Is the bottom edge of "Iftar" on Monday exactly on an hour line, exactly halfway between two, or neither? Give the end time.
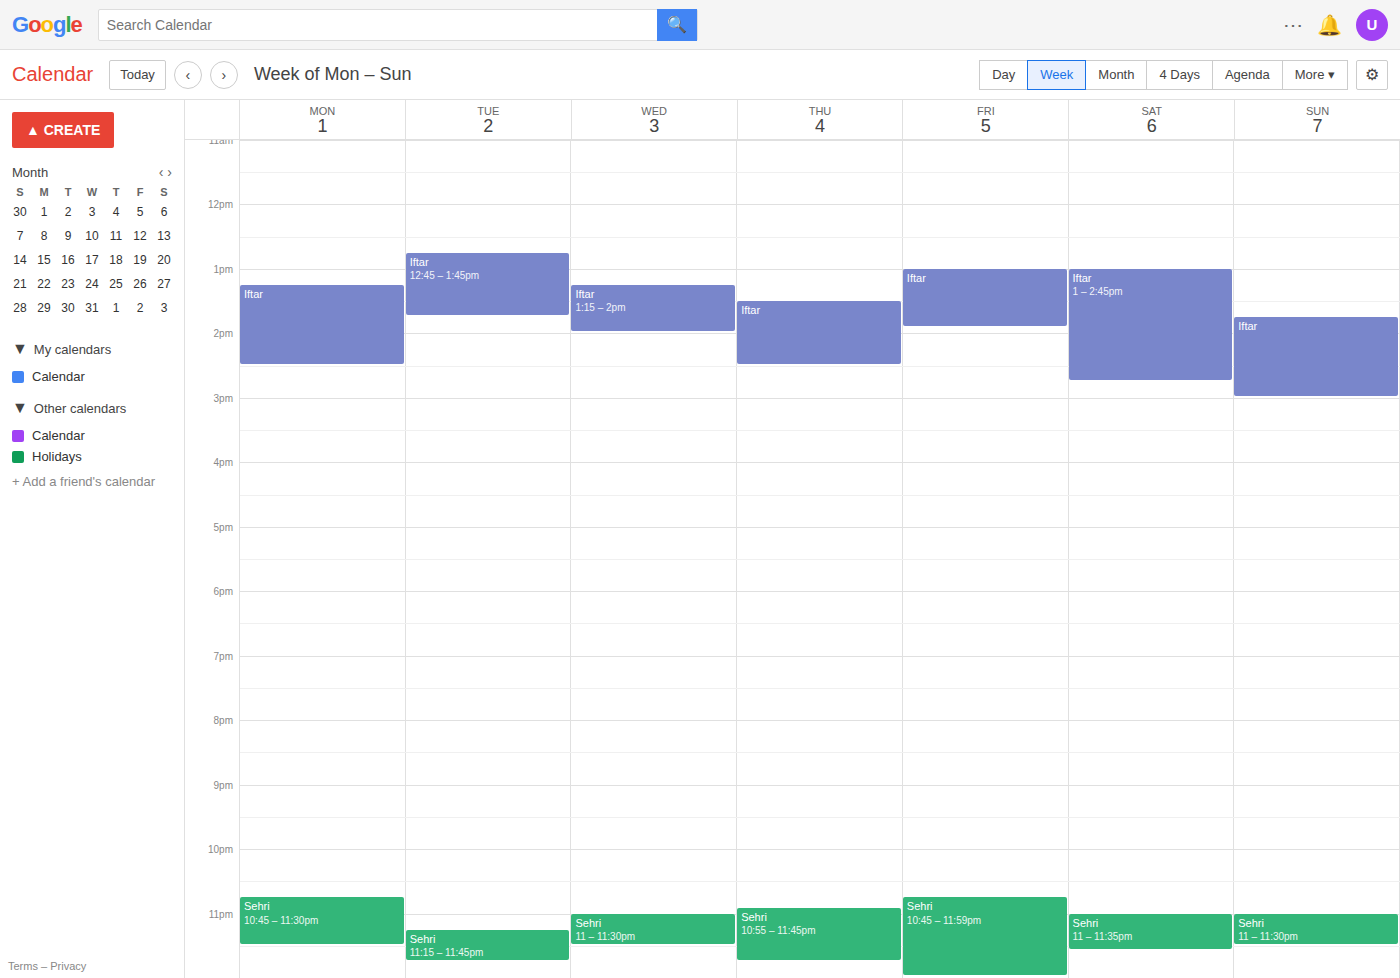
14:30 -- halfway between the 14:00 and 15:00 lines.